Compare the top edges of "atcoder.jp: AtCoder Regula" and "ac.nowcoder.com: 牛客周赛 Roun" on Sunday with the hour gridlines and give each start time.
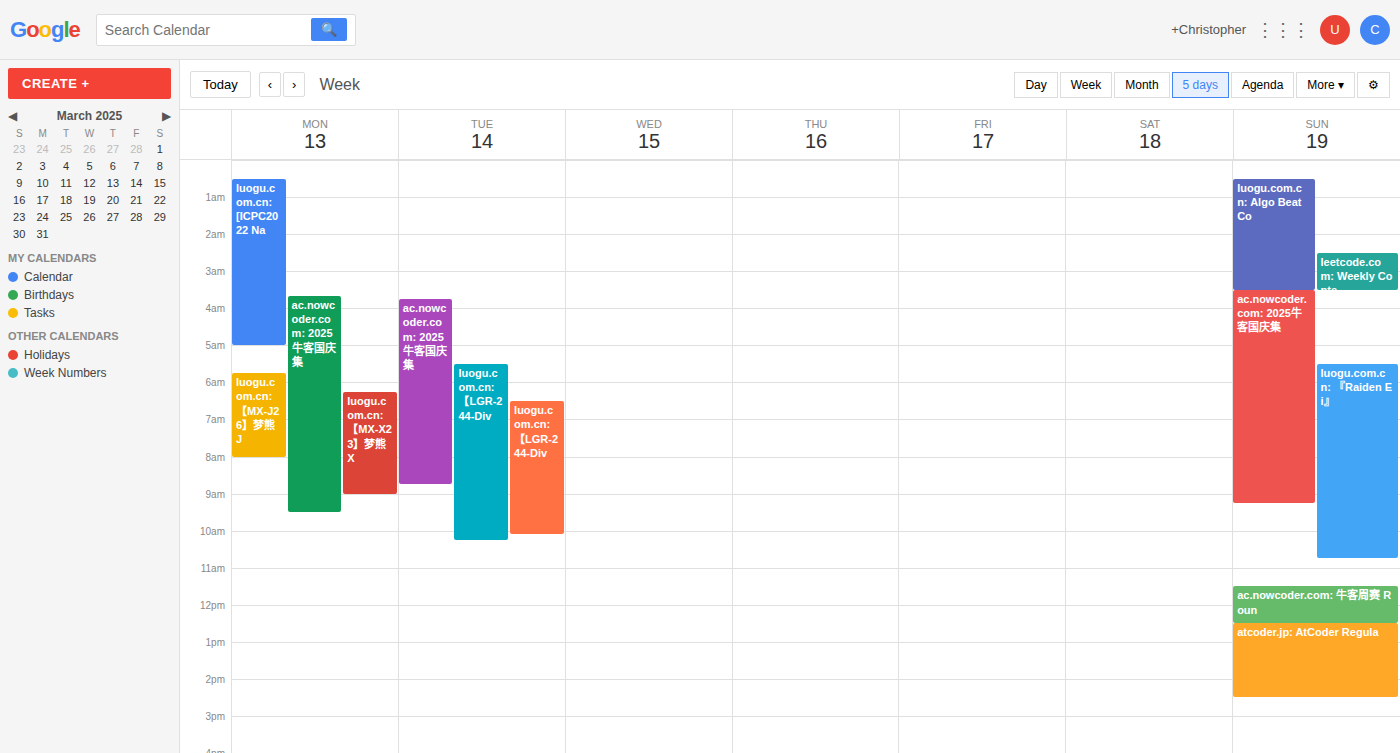
"atcoder.jp: AtCoder Regula": 12:30, halfway between the 12:00 and 13:00 lines. "ac.nowcoder.com: 牛客周赛 Roun": 11:30, halfway between the 11:00 and 12:00 lines.